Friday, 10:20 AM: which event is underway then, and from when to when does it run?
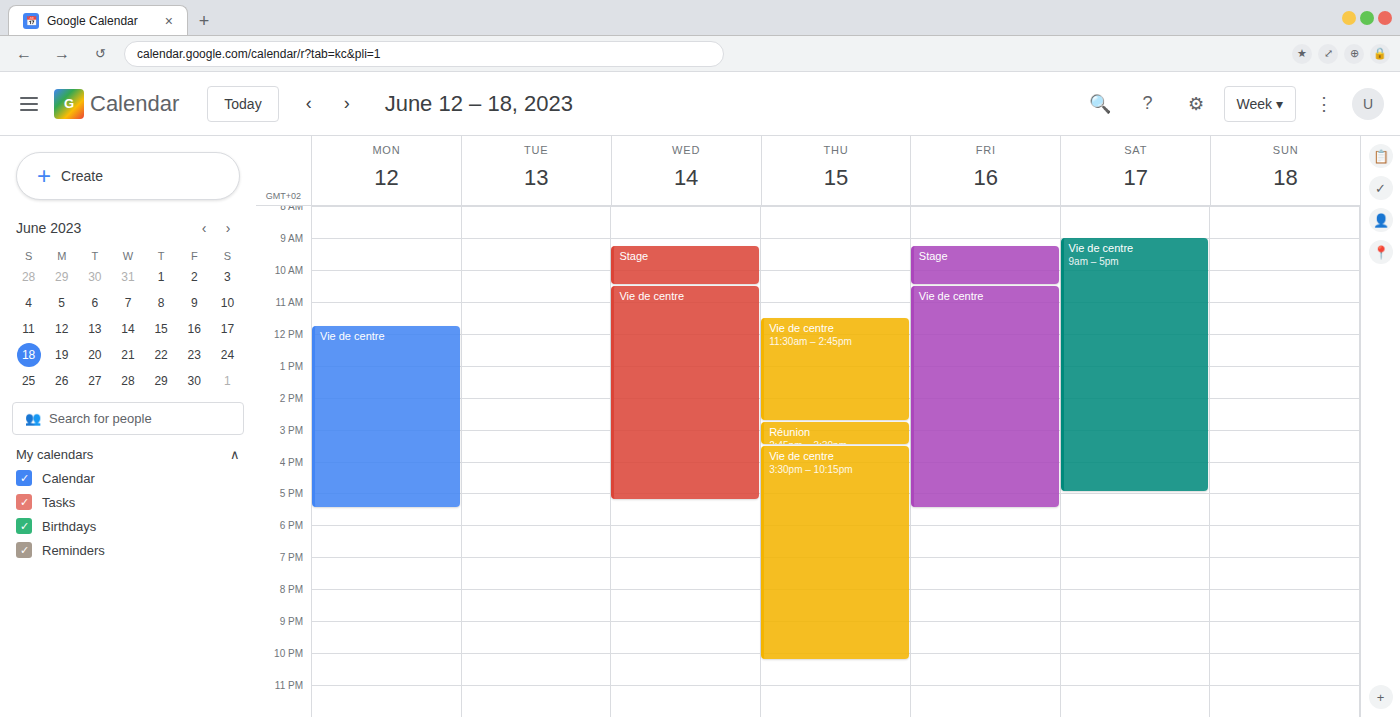
"Stage", 9:15 AM to 10:30 AM